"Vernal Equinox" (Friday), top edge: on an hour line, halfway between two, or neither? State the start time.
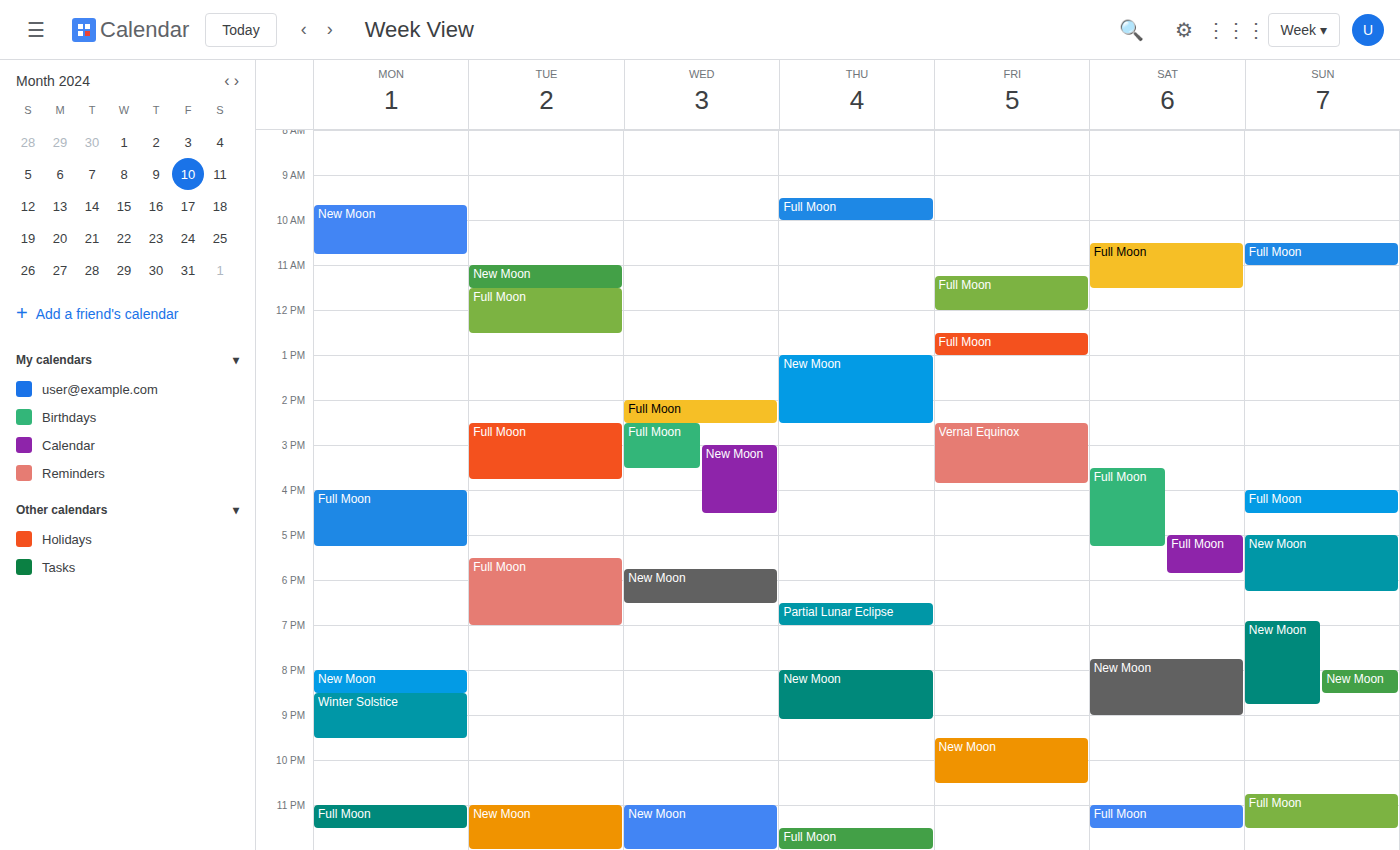
2:30 PM -- halfway between the 2 PM and 3 PM lines.